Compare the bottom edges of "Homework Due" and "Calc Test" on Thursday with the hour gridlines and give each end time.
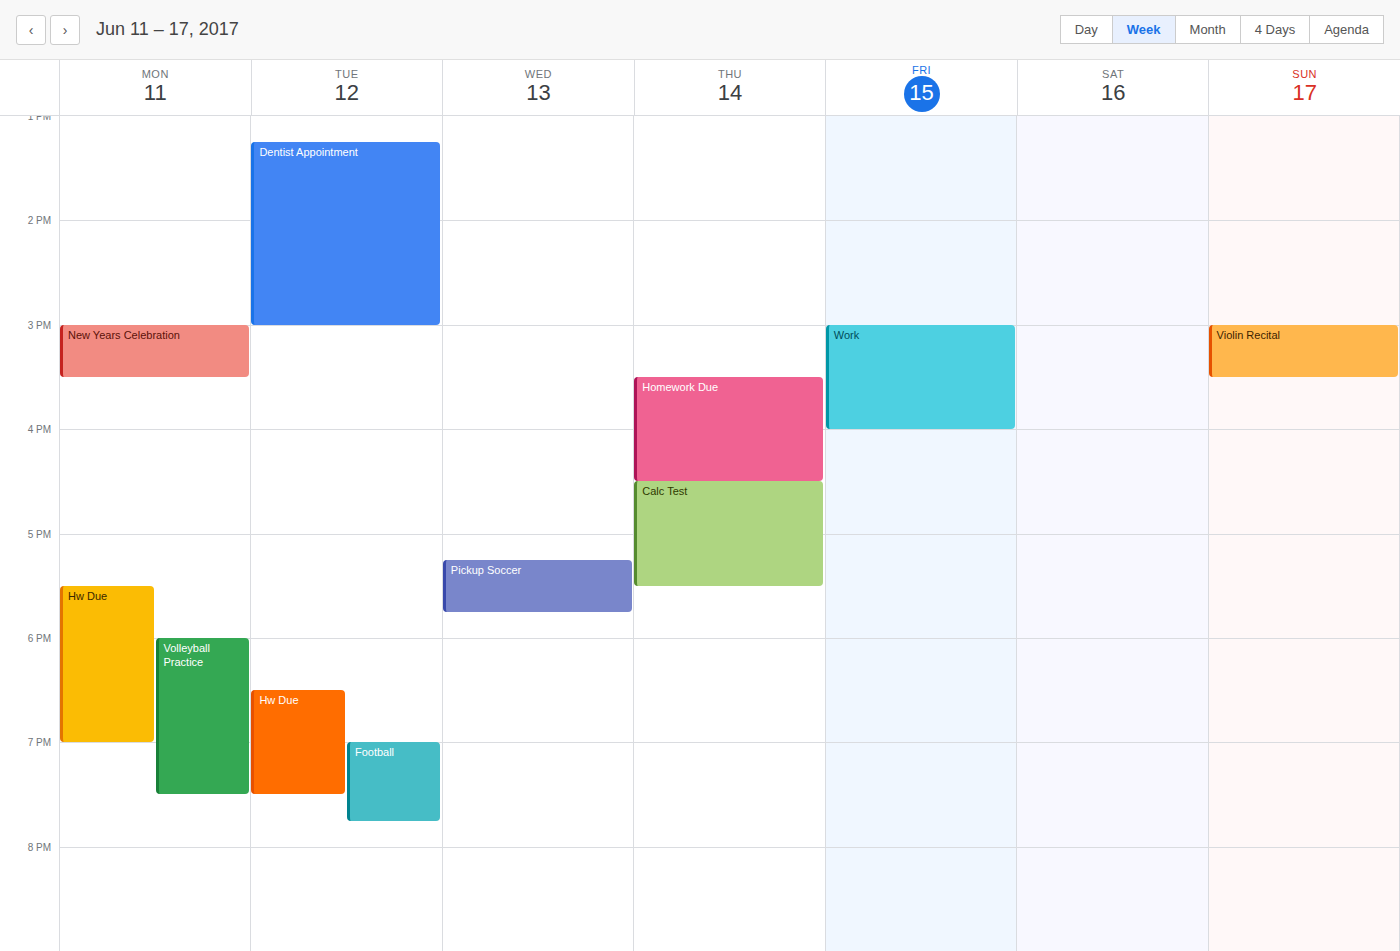
"Homework Due": 4:30 PM, halfway between the 4 PM and 5 PM lines. "Calc Test": 5:30 PM, halfway between the 5 PM and 6 PM lines.